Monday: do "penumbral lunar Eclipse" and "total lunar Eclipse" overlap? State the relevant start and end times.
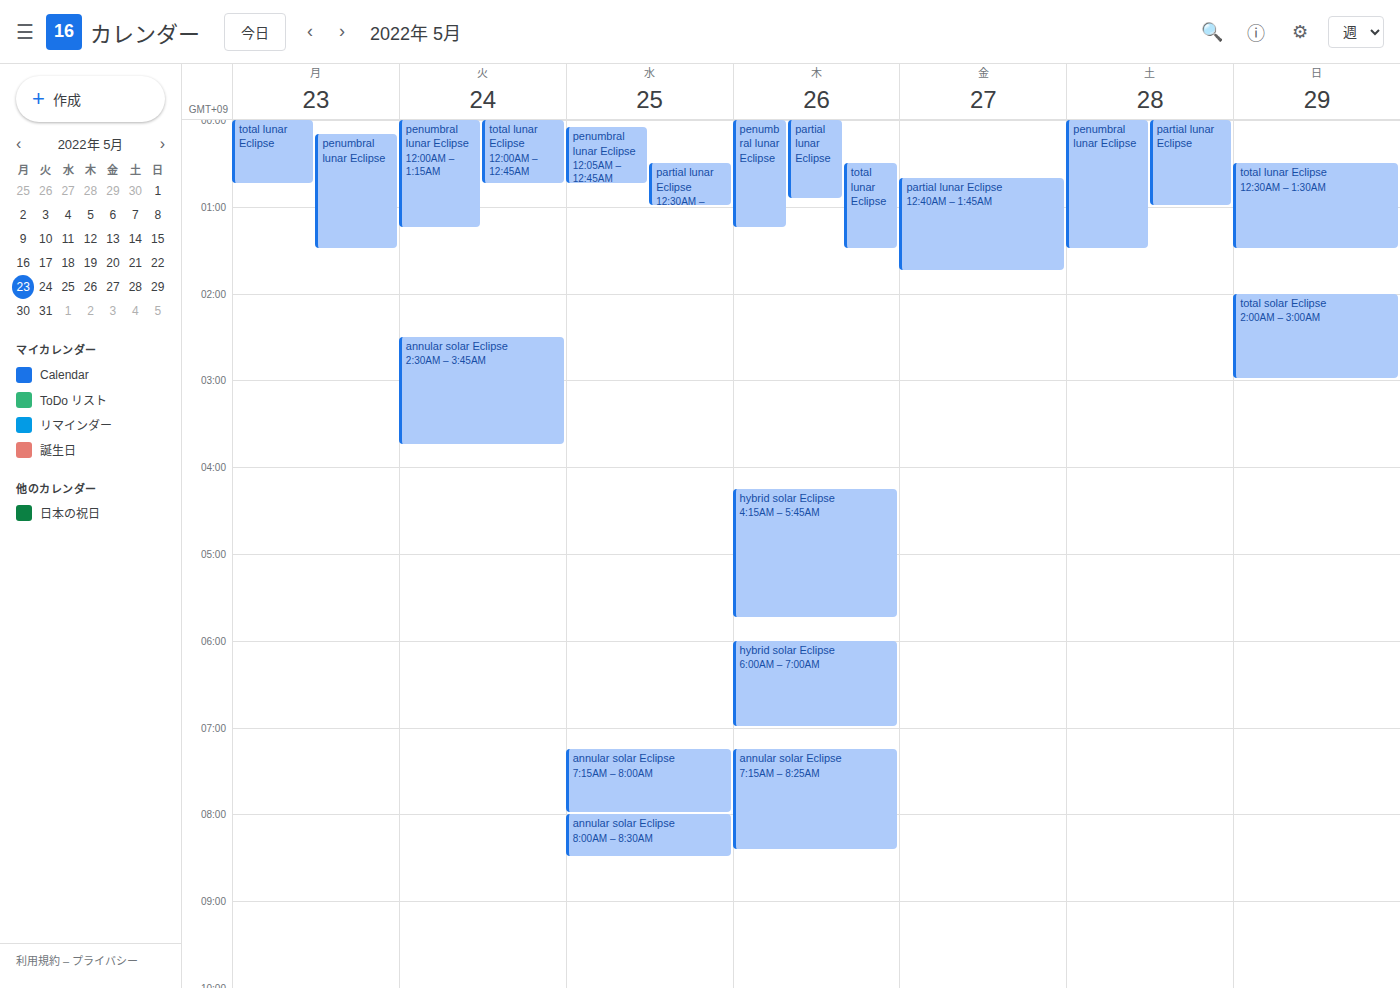
"penumbral lunar Eclipse" starts at 12:10 AM, before "total lunar Eclipse" ends at 12:45 AM -- they overlap.